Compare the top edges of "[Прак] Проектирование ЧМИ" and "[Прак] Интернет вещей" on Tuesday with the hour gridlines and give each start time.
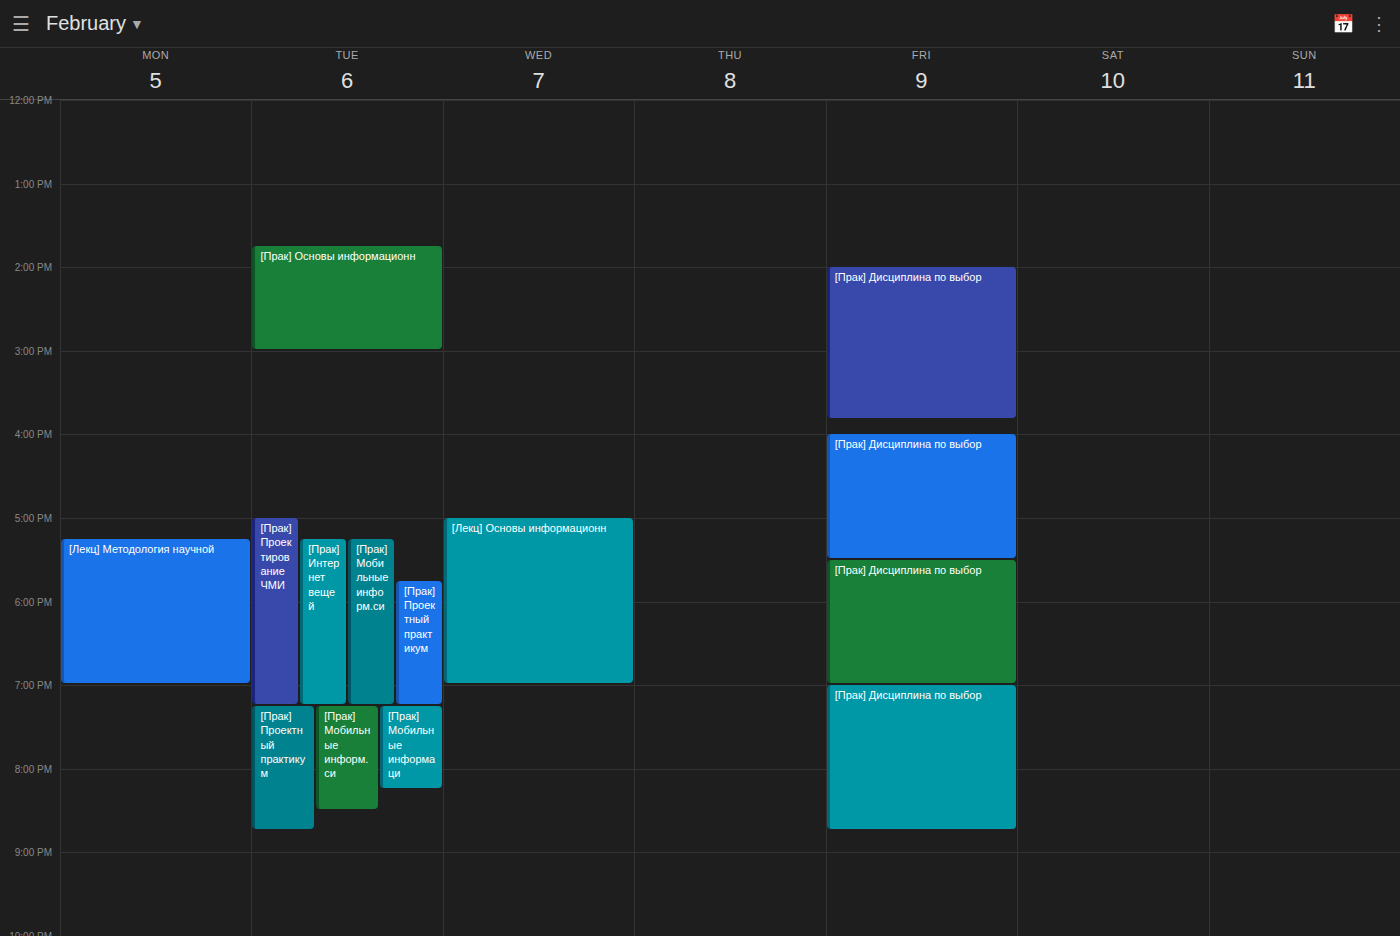
"[Прак] Проектирование ЧМИ": 5:00 PM, exactly on the 5 PM line. "[Прак] Интернет вещей": 5:15 PM, neither: a quarter of the way from the 5 PM line to the 6 PM line.